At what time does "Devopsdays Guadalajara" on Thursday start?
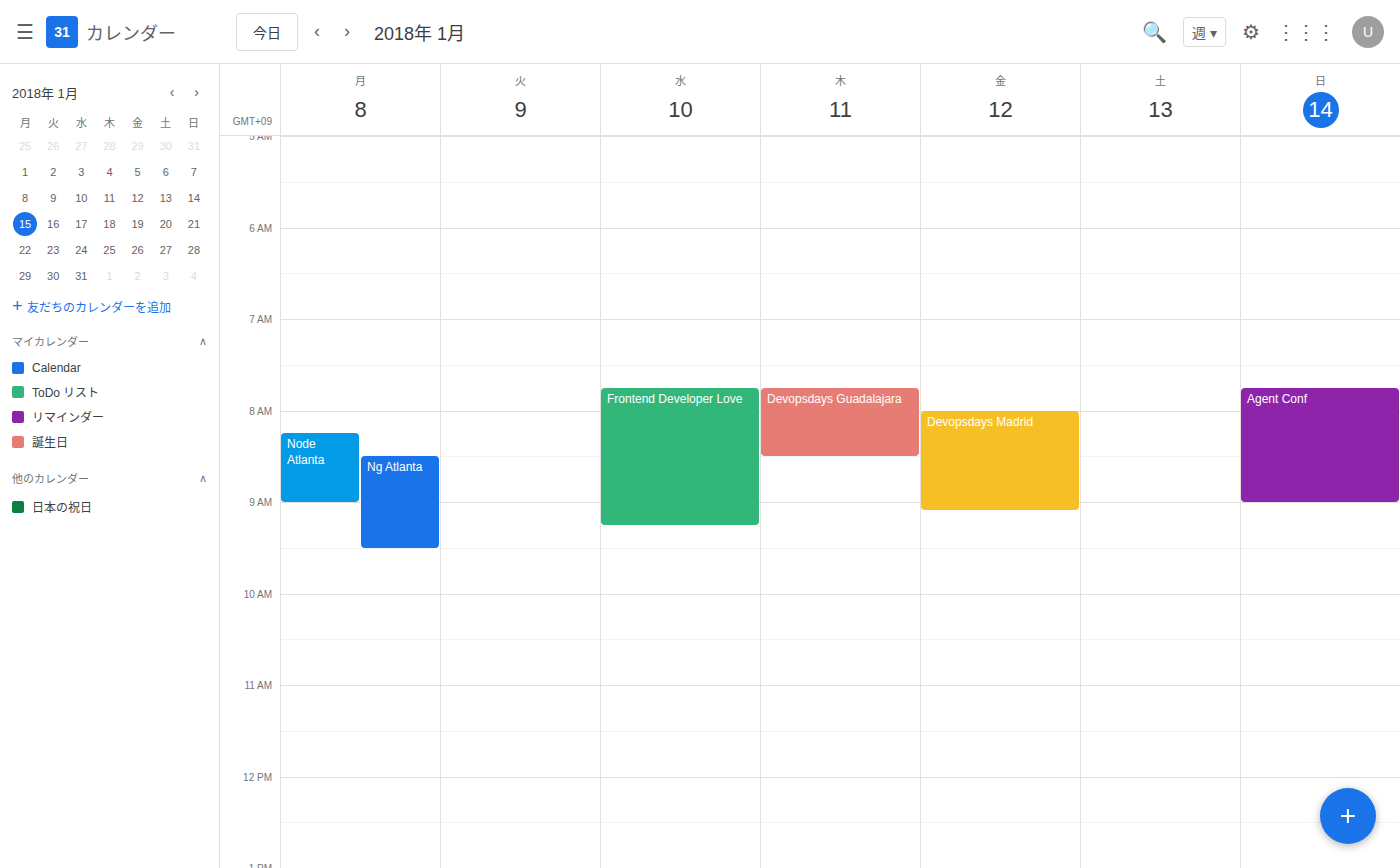
7:45 AM